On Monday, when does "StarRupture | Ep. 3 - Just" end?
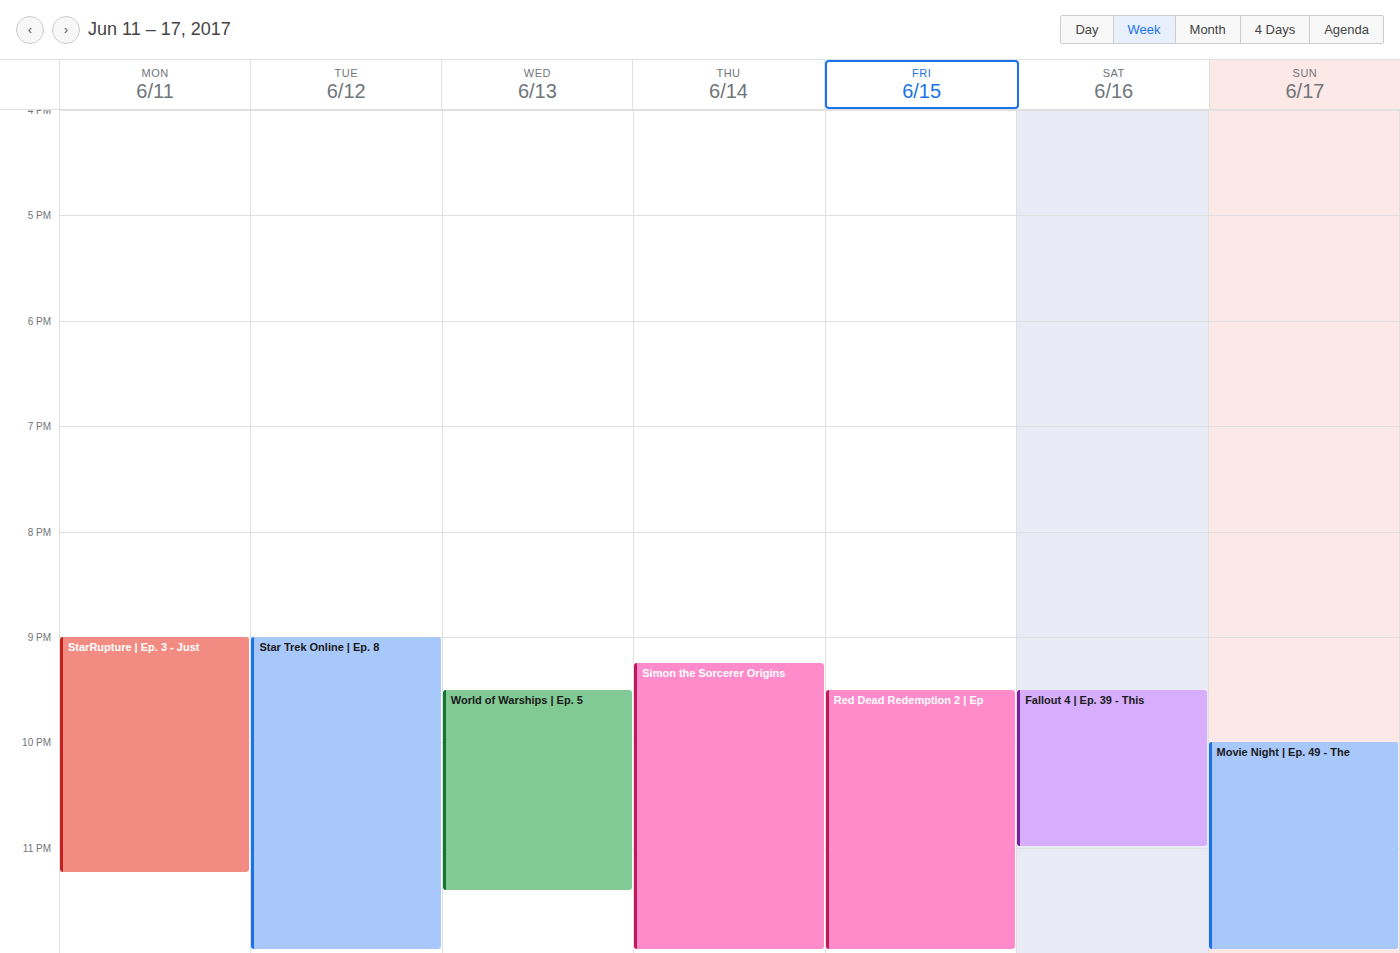
23:15